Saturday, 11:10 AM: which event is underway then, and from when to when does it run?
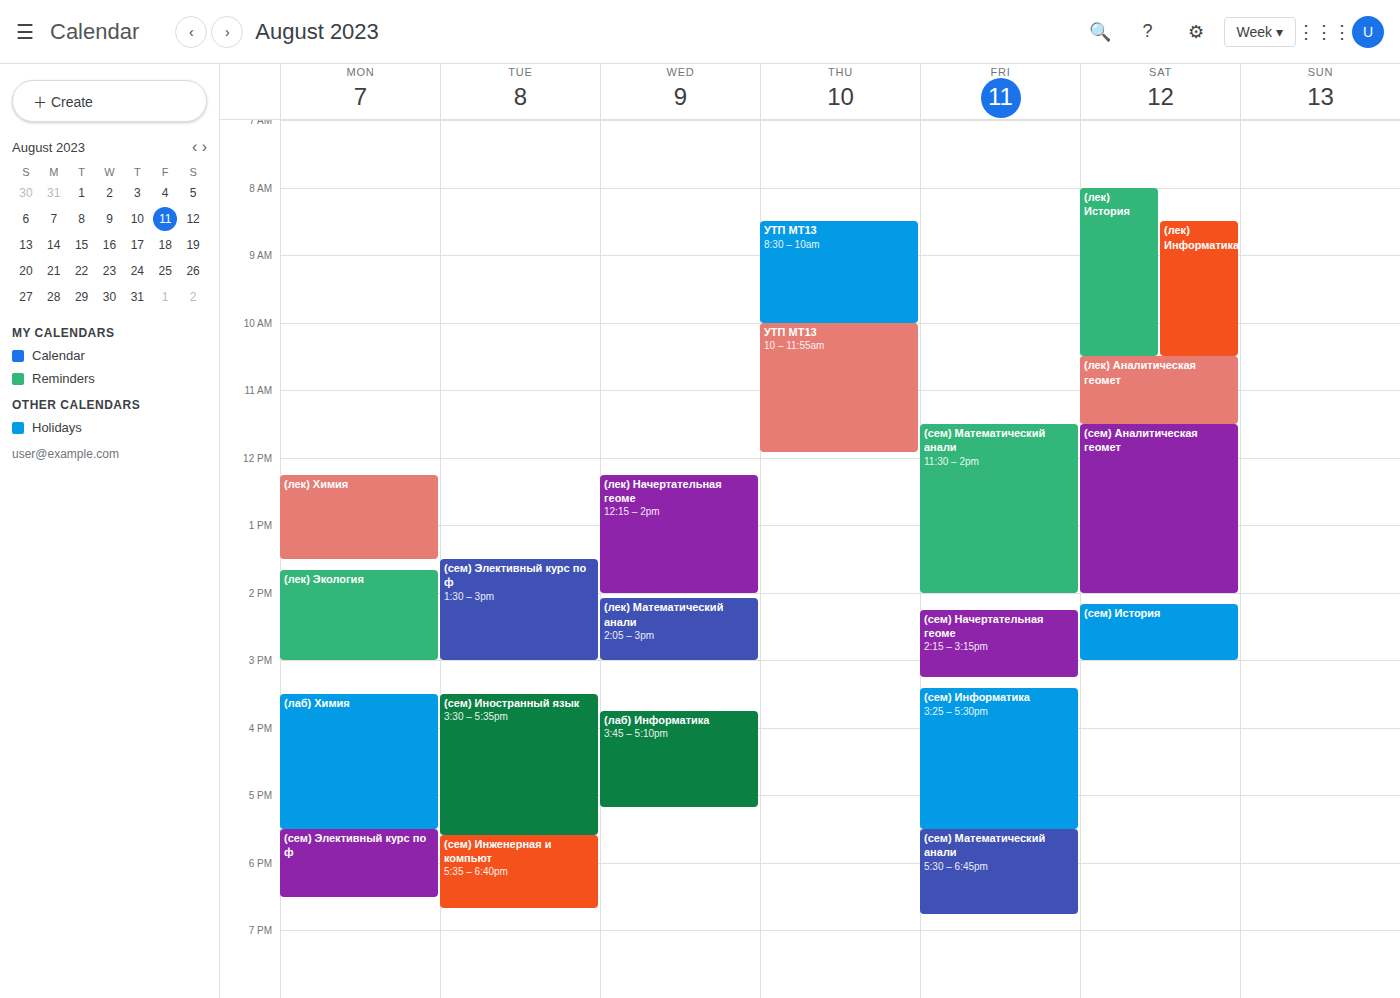
"(лек) Аналитическая геомет", 10:30 AM to 11:30 AM